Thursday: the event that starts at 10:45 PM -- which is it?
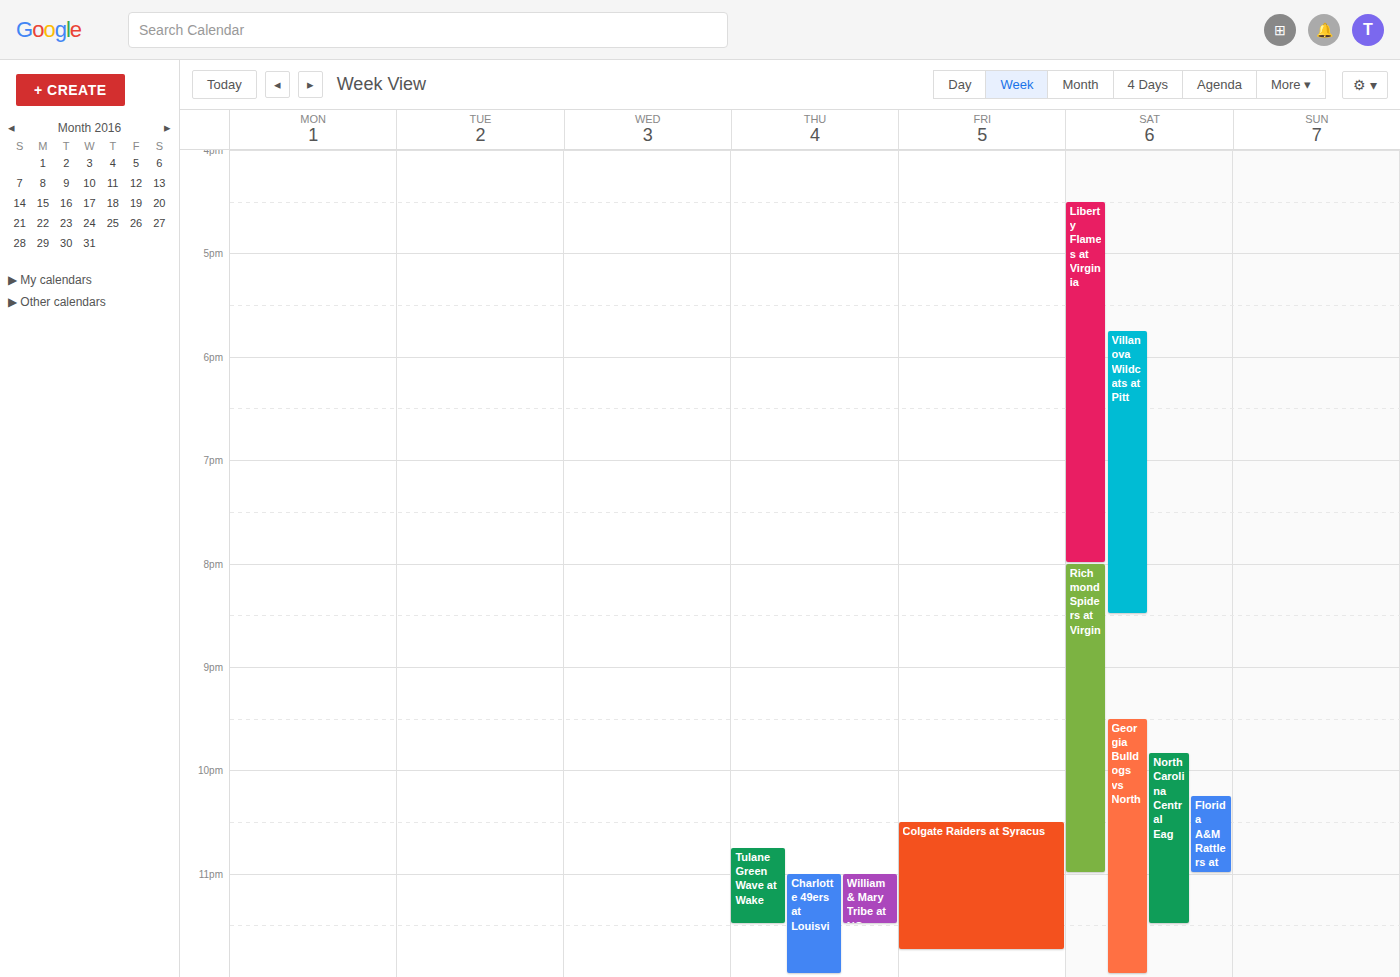
"Tulane Green Wave at Wake"